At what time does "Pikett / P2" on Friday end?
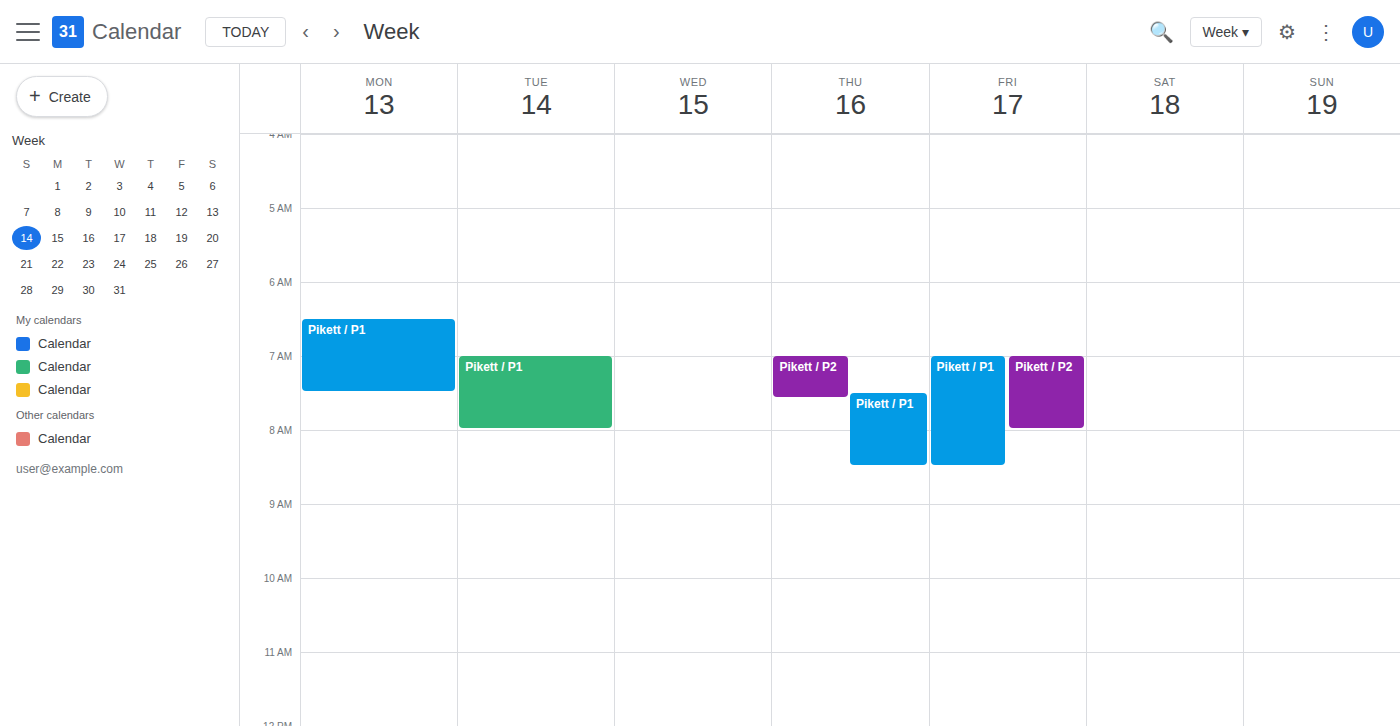
8:00 AM